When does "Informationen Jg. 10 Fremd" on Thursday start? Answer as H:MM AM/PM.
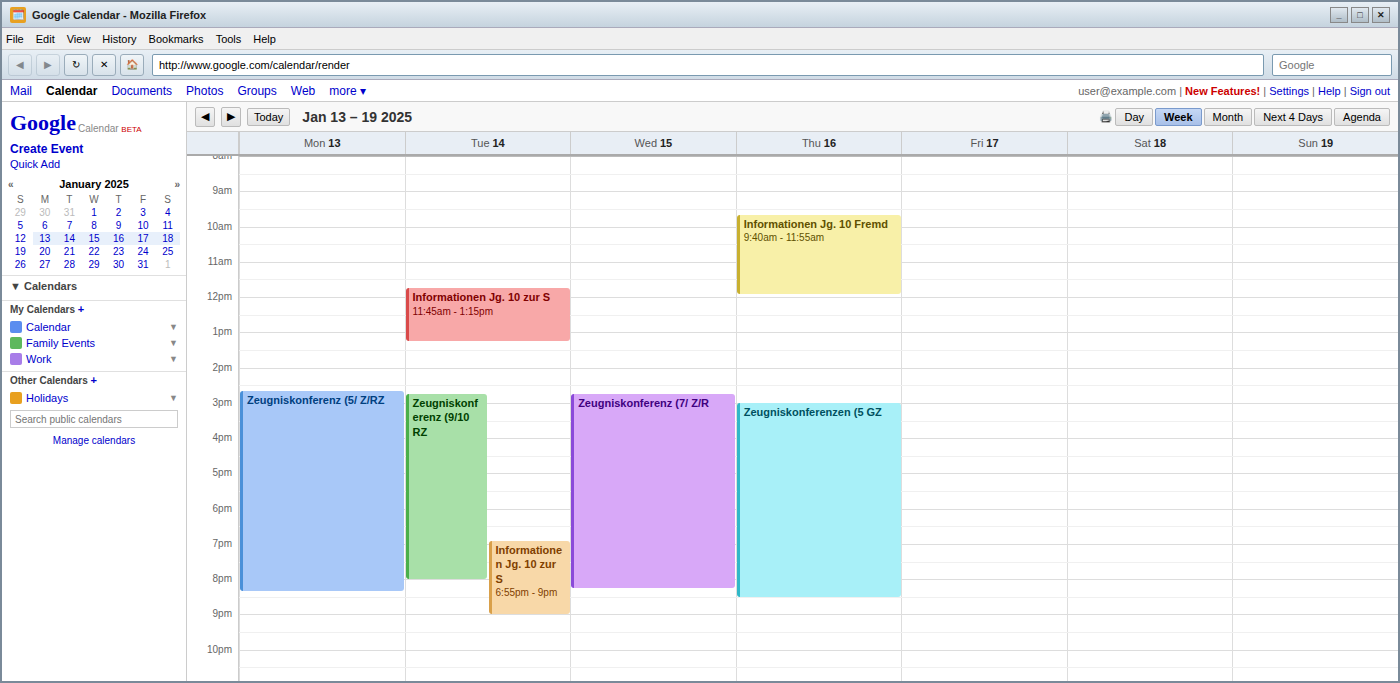
9:40 AM